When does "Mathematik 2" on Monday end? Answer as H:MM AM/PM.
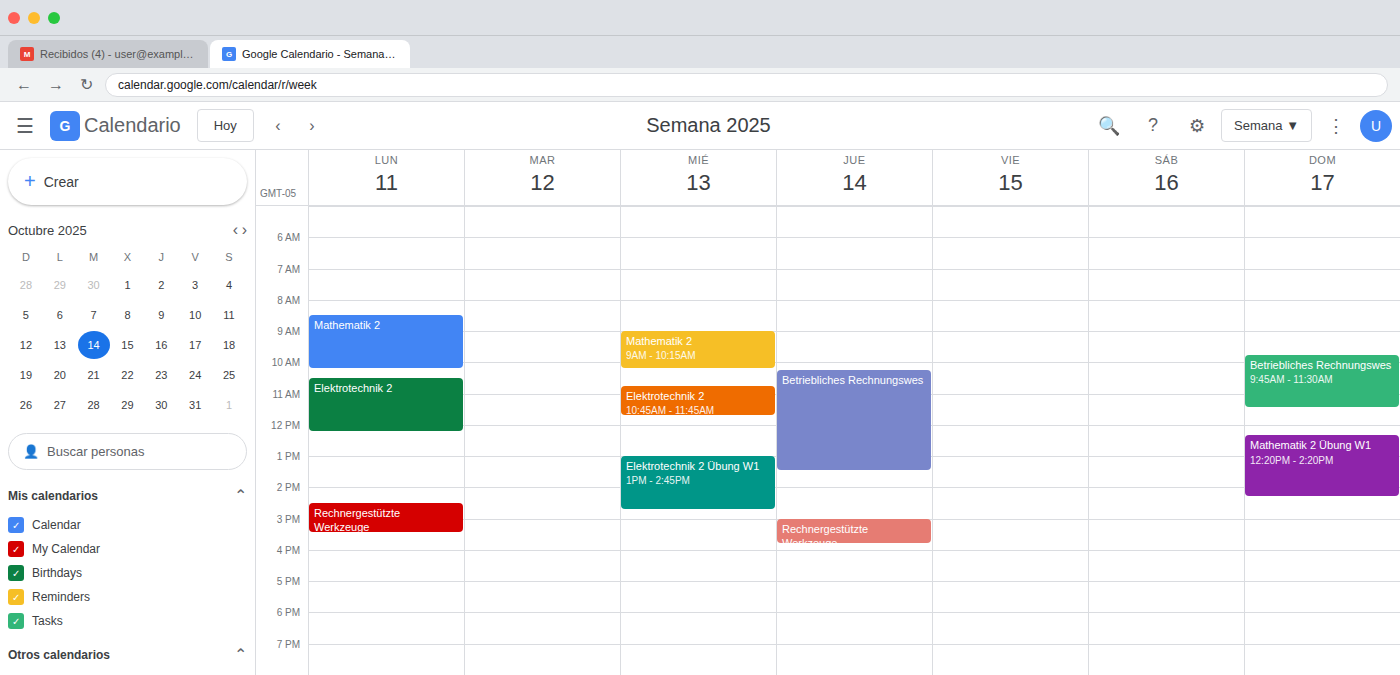
10:15 AM